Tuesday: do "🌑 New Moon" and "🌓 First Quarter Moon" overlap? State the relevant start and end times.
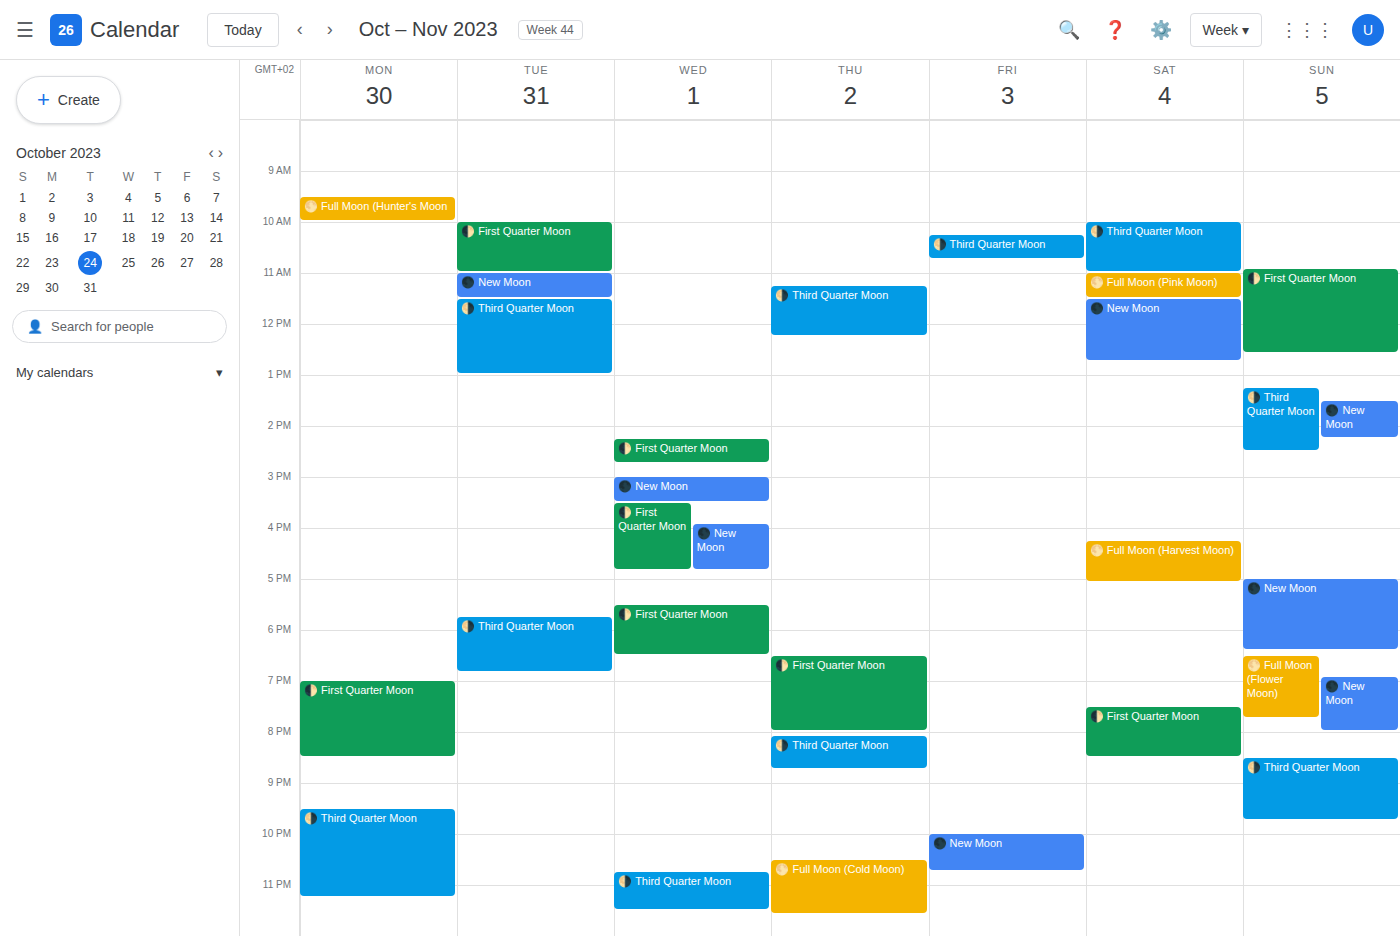
"🌓 First Quarter Moon" ends at 11:00, exactly when "🌑 New Moon" starts -- they touch but do not overlap.